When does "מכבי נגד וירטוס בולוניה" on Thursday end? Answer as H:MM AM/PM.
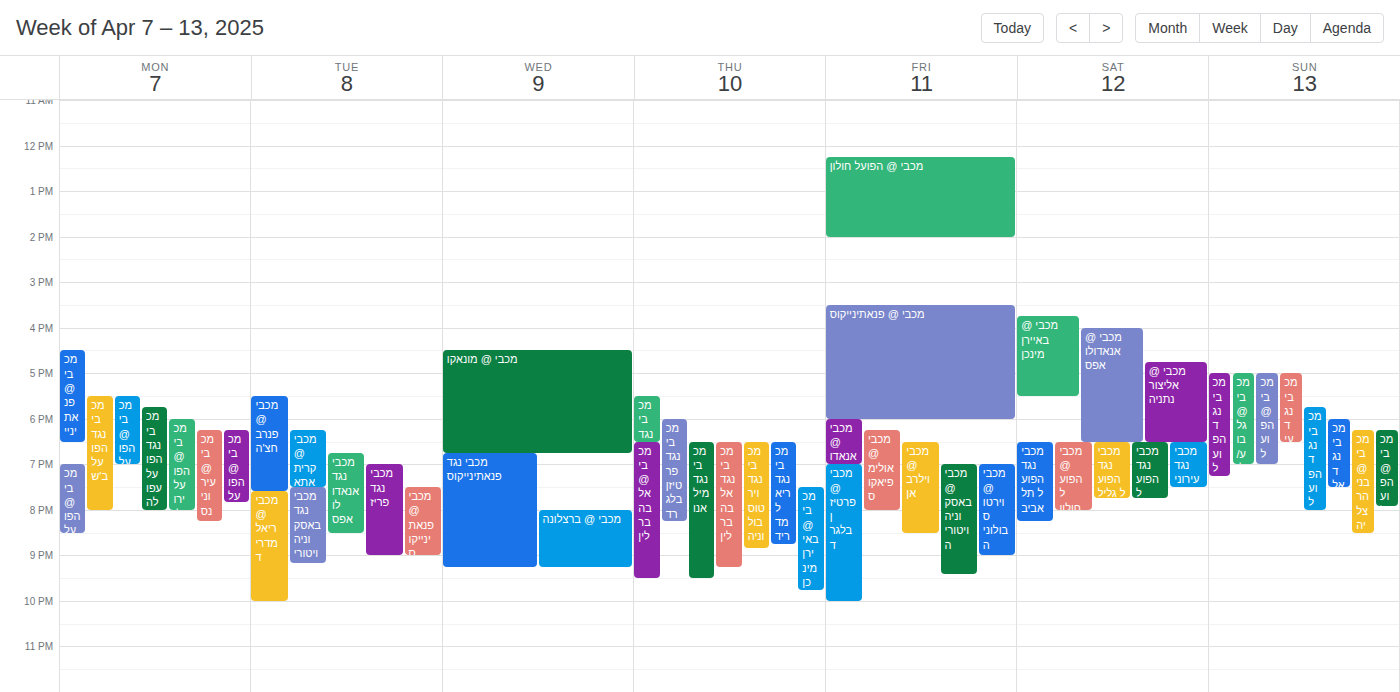
8:50 PM